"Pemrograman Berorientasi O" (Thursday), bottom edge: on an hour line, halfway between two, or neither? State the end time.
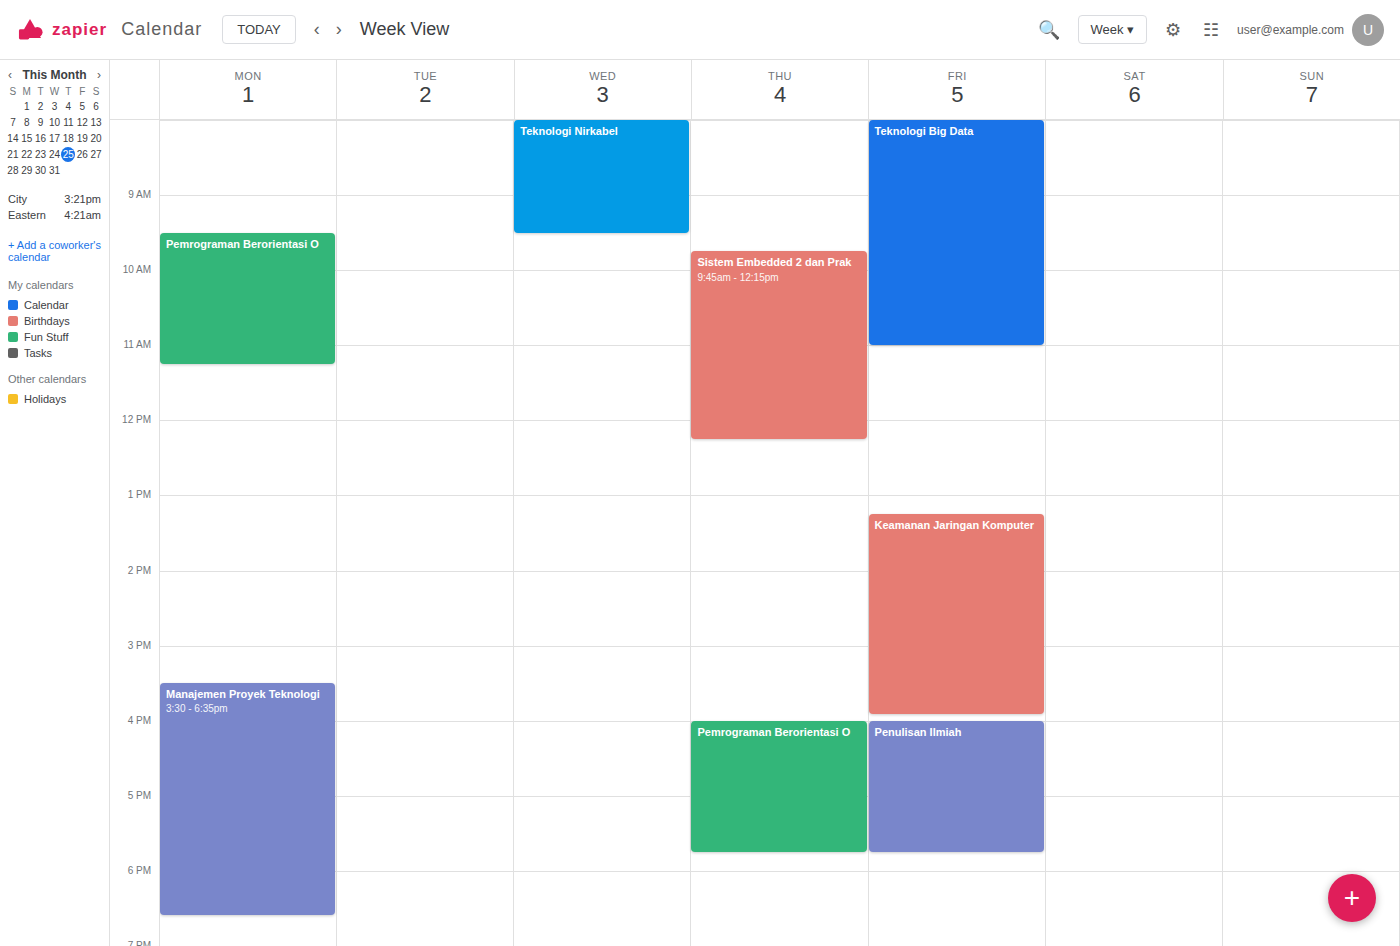
5:45 PM -- neither: three quarters of the way from the 5 PM line to the 6 PM line.